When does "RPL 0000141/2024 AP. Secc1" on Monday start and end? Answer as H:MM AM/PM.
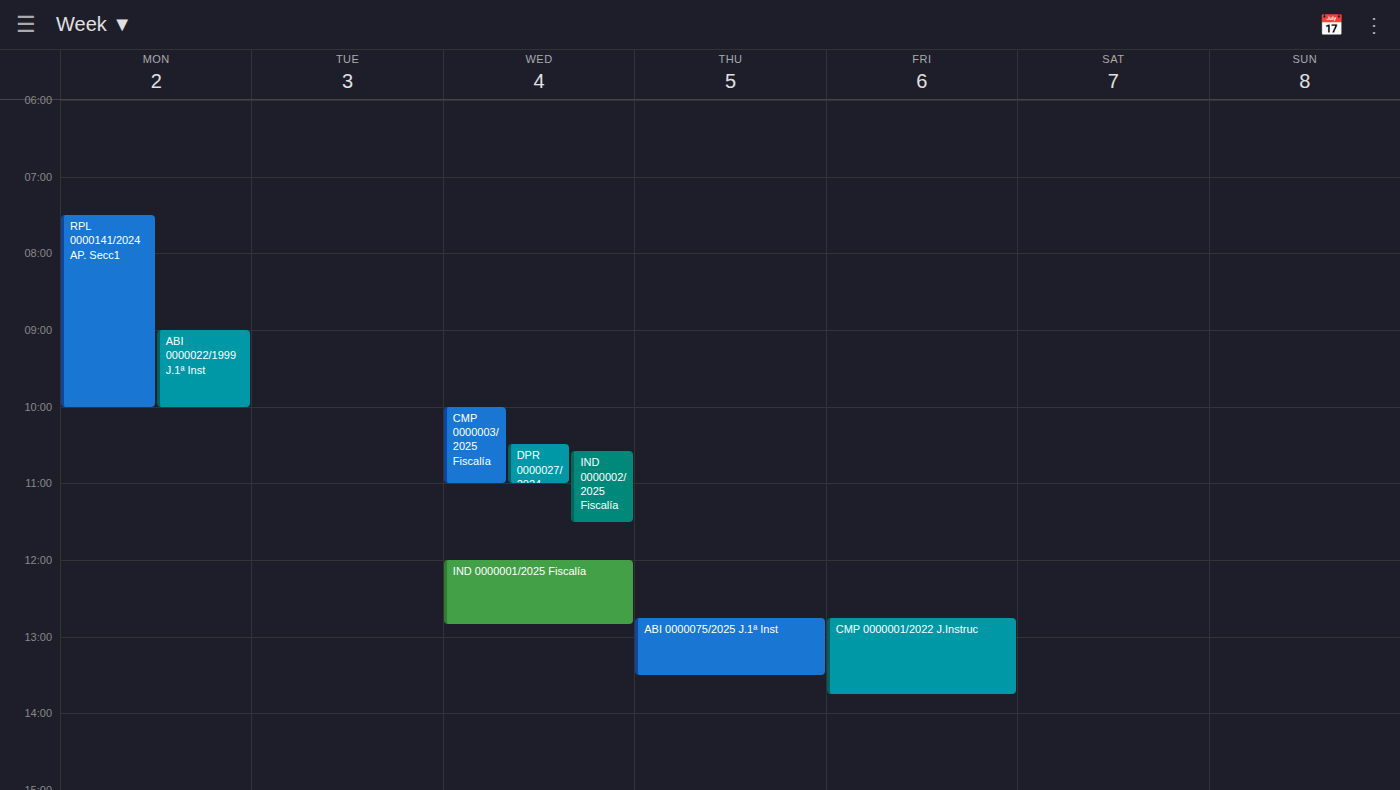
7:30 AM to 10:00 AM